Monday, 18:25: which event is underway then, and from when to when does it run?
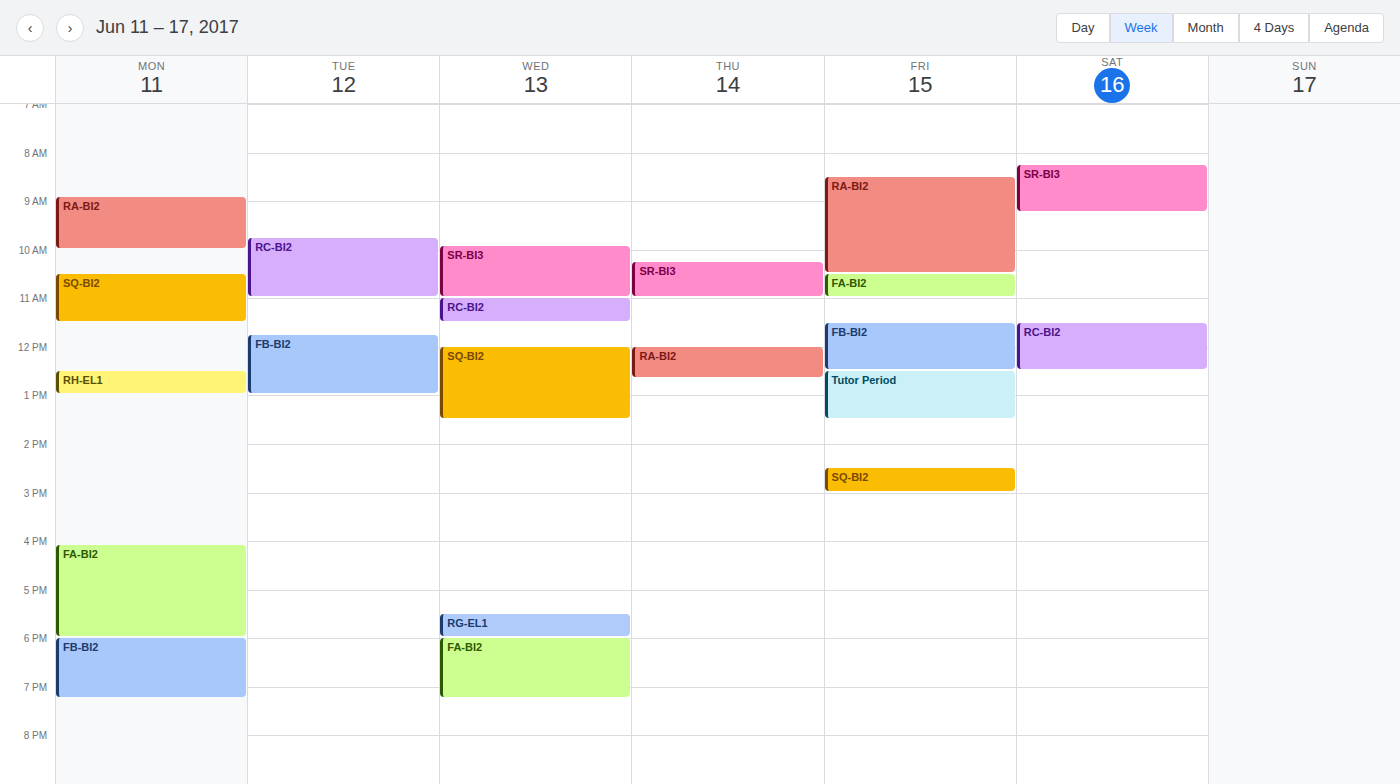
"FB-BI2", 18:00 to 19:15